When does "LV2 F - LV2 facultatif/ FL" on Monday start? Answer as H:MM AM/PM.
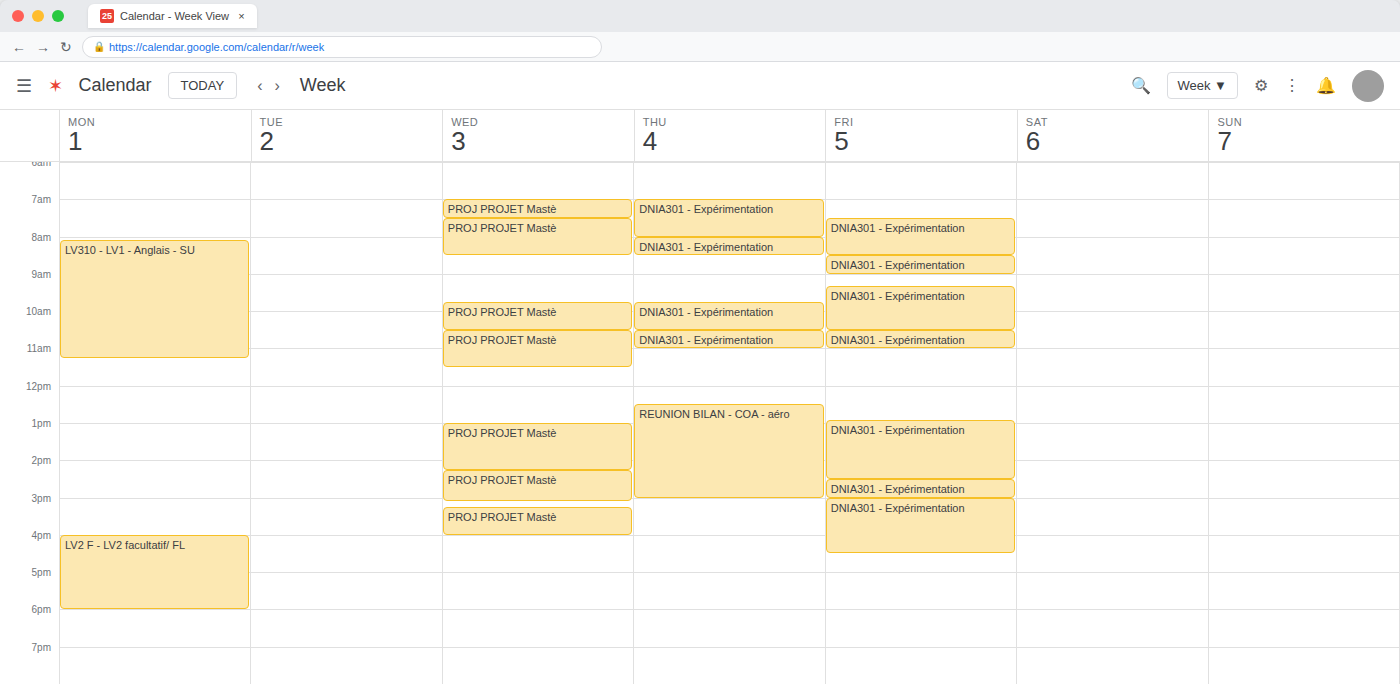
4:00 PM